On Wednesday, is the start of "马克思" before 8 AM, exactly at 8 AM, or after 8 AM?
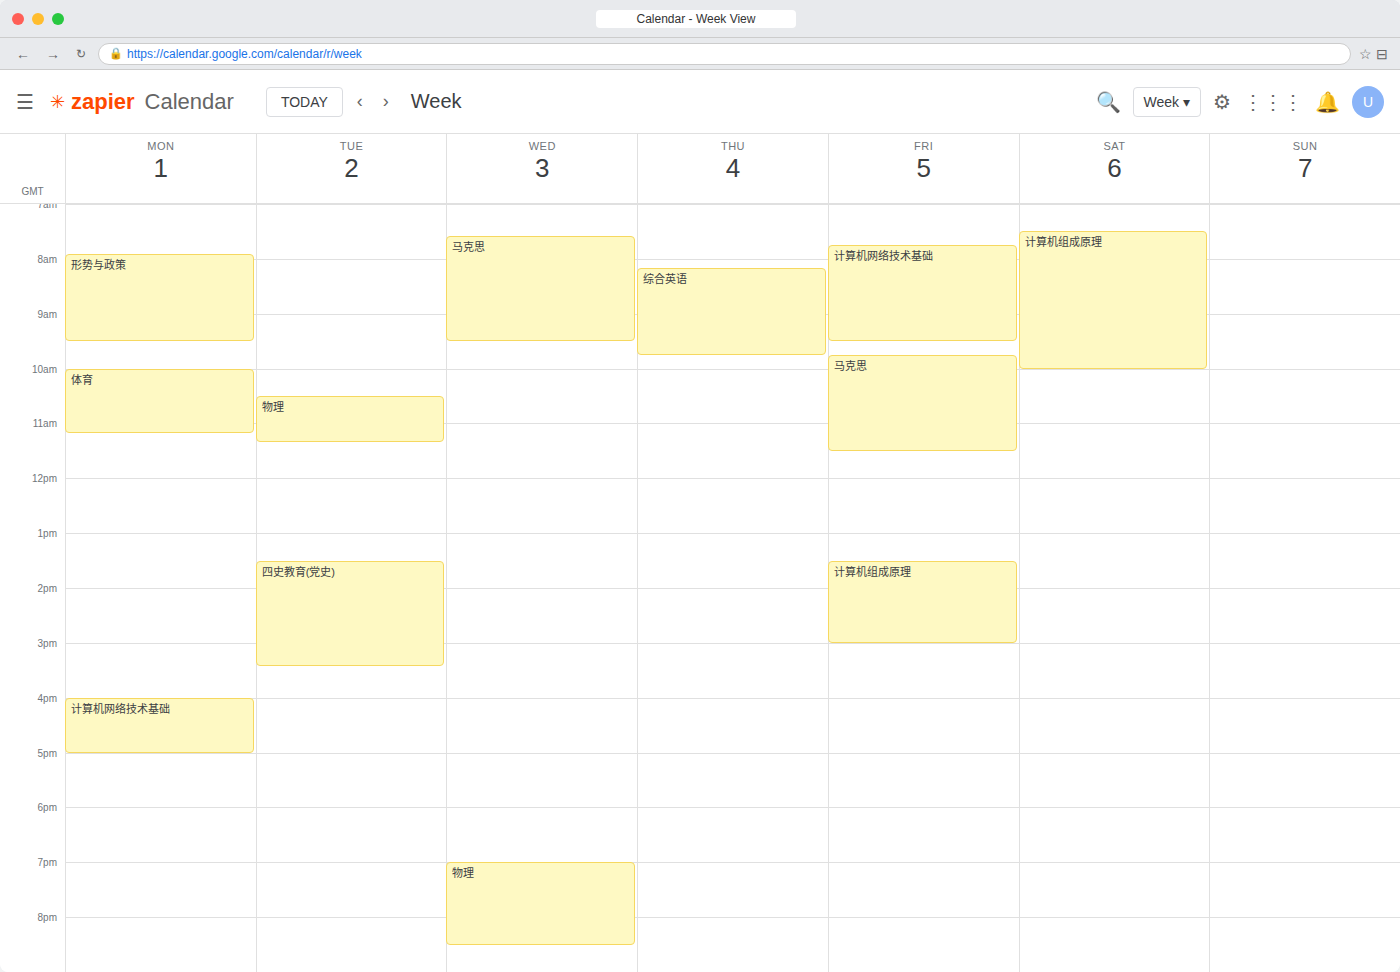
7:35 AM -- before 8 AM, 25 minutes above the 8 AM line.